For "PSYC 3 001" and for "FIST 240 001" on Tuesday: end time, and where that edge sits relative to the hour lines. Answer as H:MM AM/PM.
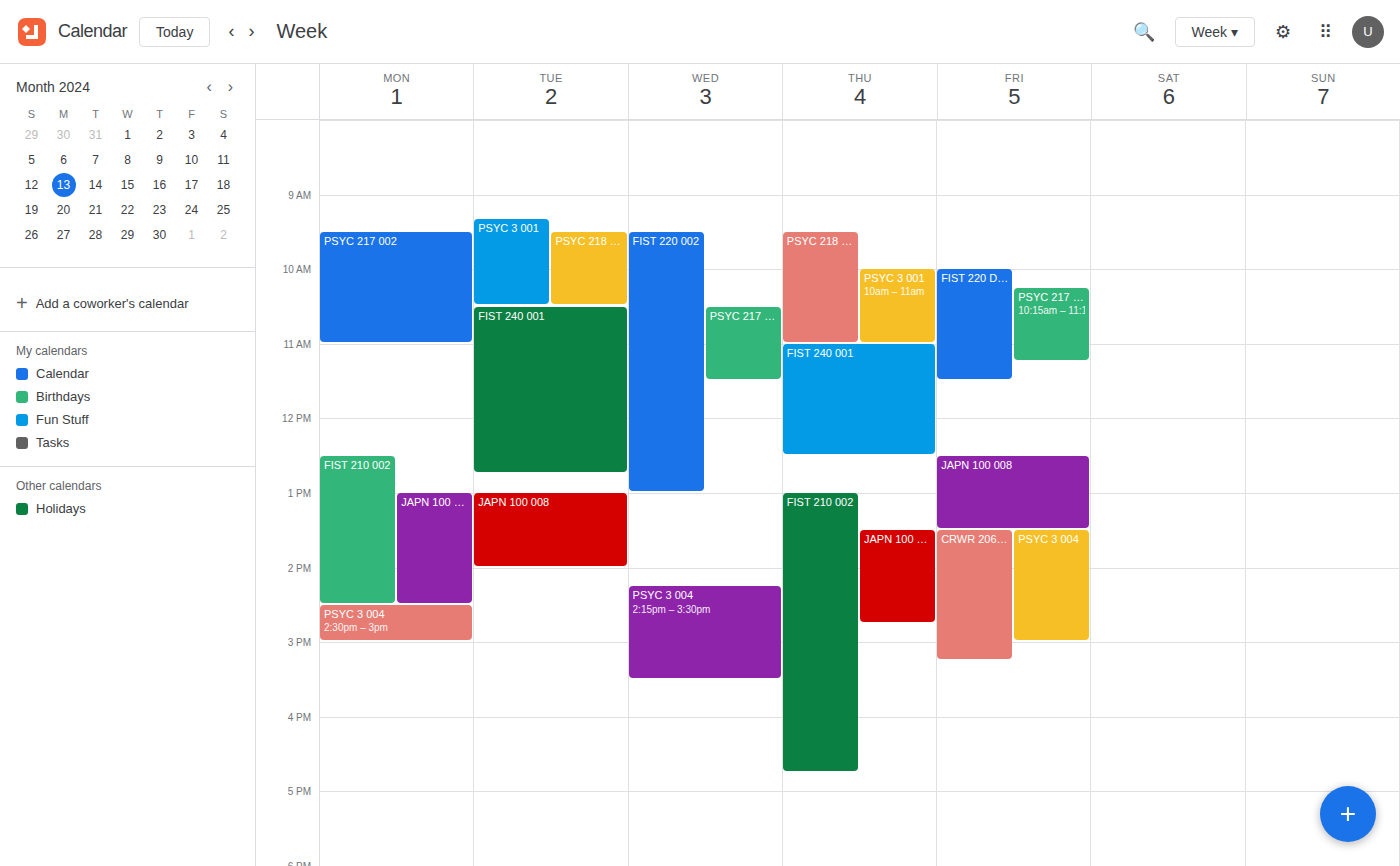
"PSYC 3 001": 10:30 AM, halfway between the 10 AM and 11 AM lines. "FIST 240 001": 12:45 PM, neither: three quarters of the way from the 12 PM line to the 1 PM line.